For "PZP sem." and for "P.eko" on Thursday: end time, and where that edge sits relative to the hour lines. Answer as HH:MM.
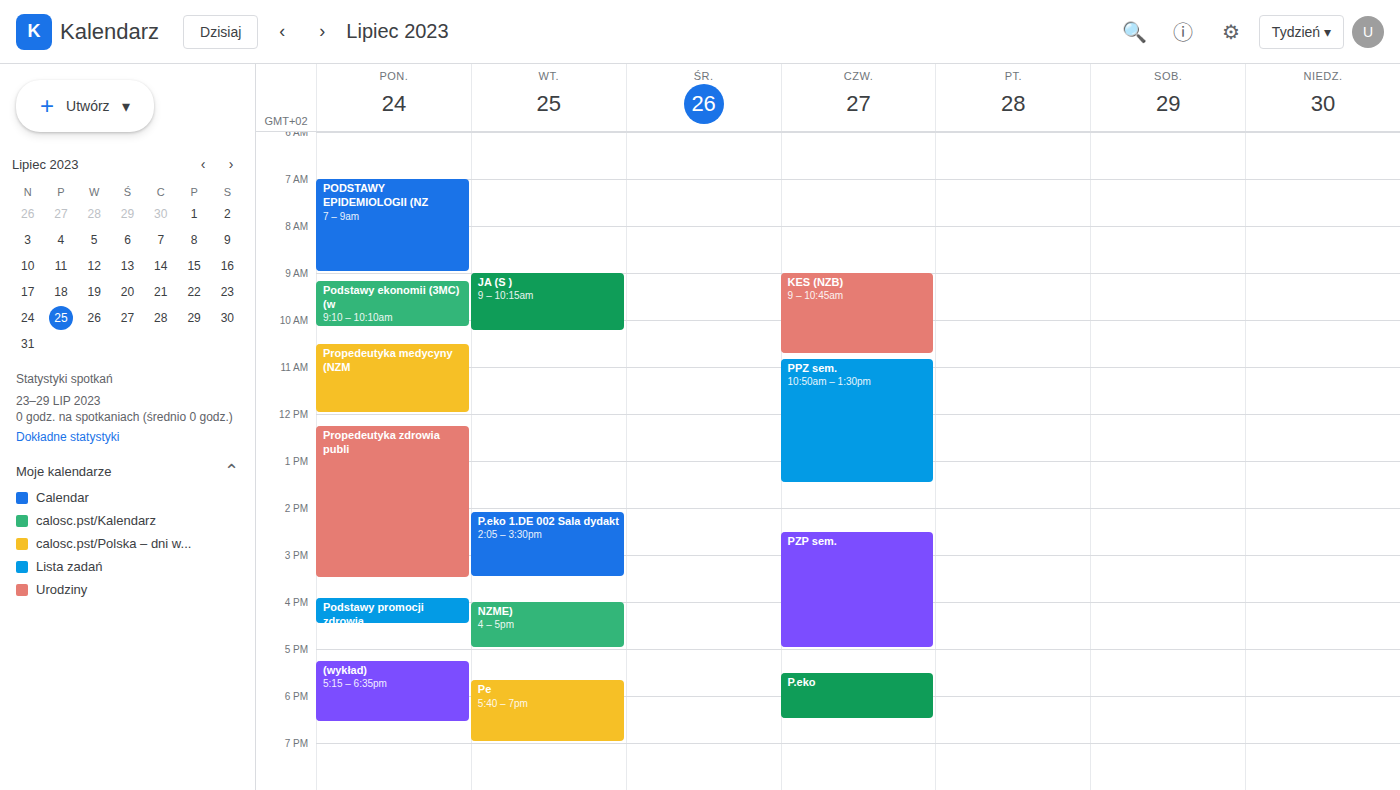
"PZP sem.": 17:00, exactly on the 17:00 line. "P.eko": 18:30, halfway between the 18:00 and 19:00 lines.